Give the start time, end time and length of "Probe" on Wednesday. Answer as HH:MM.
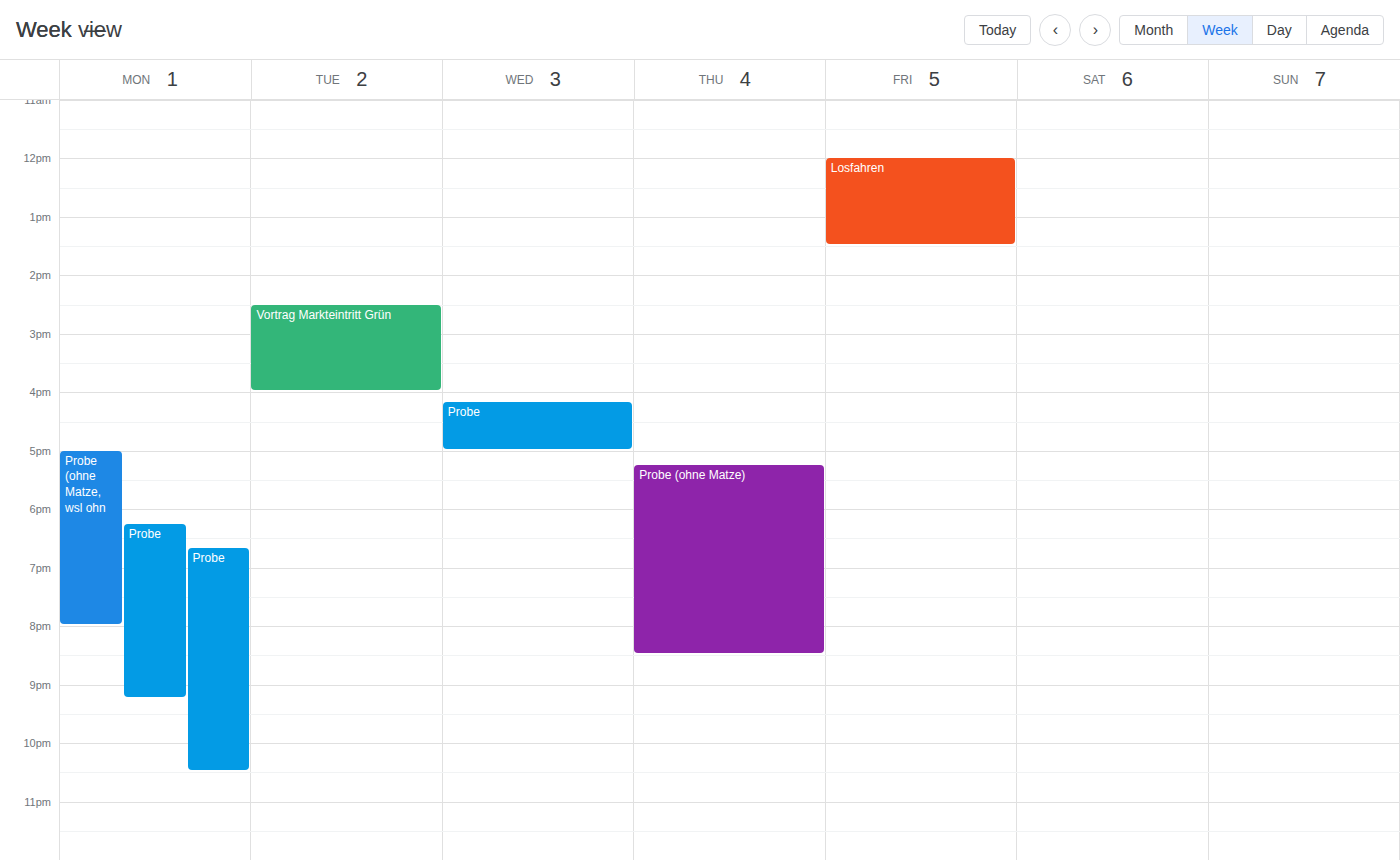
16:10 to 17:00, 50 minutes